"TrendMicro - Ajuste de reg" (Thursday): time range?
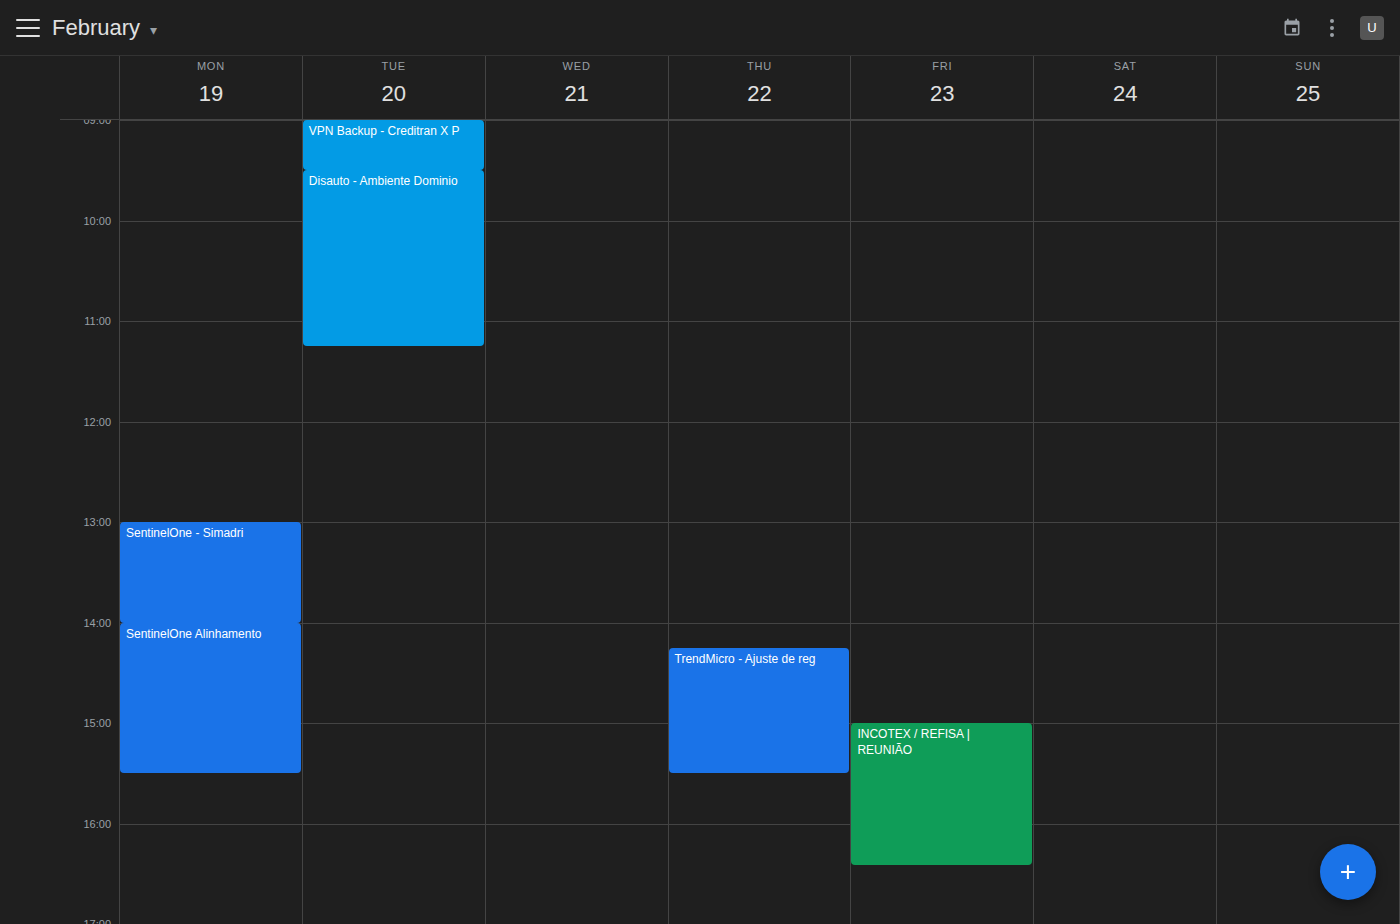
2:15 PM to 3:30 PM